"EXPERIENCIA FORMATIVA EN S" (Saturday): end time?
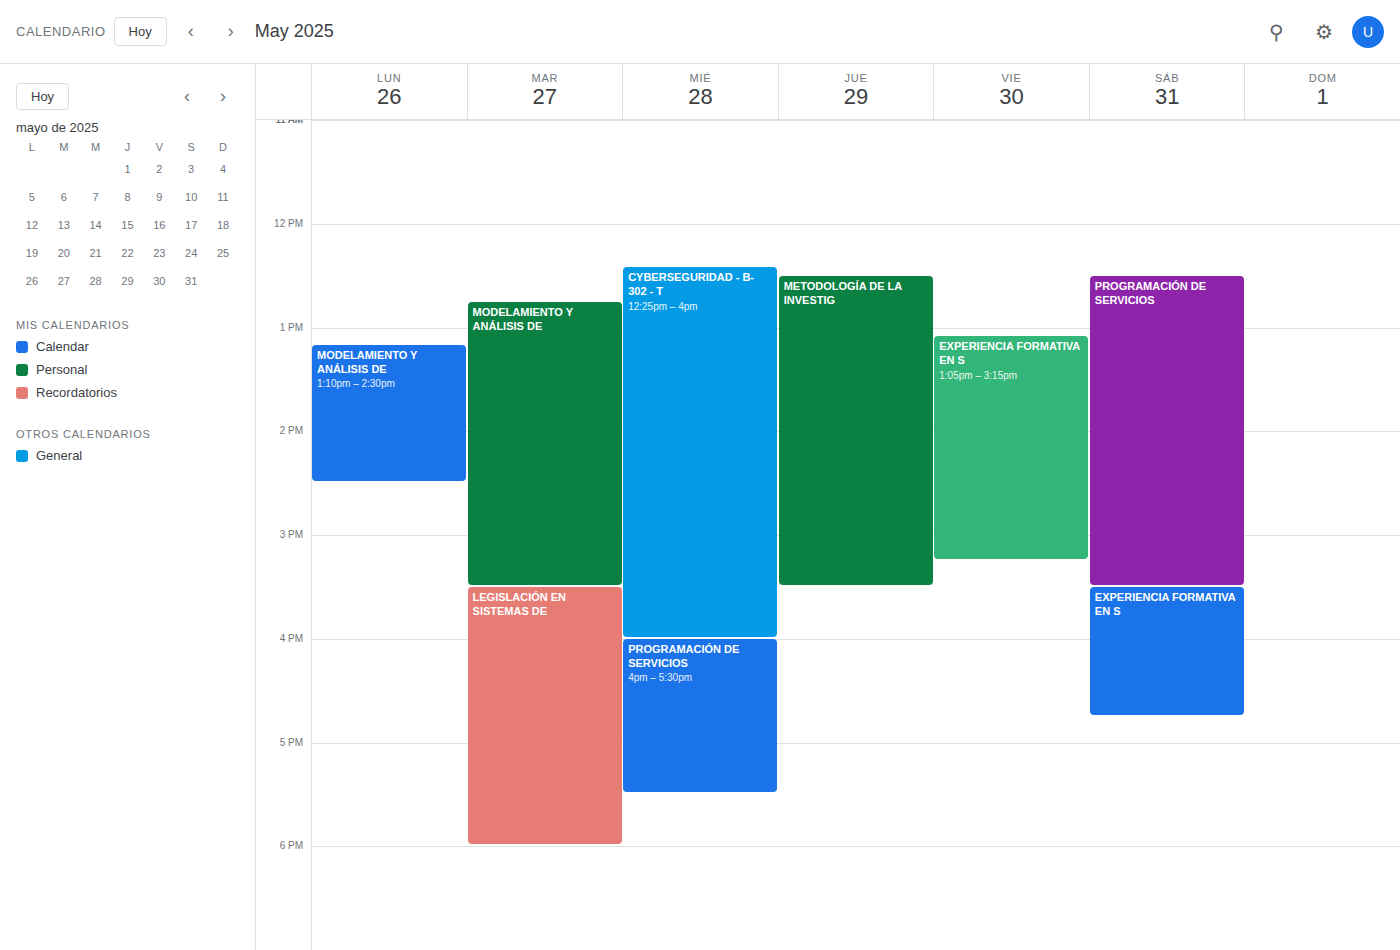
16:45